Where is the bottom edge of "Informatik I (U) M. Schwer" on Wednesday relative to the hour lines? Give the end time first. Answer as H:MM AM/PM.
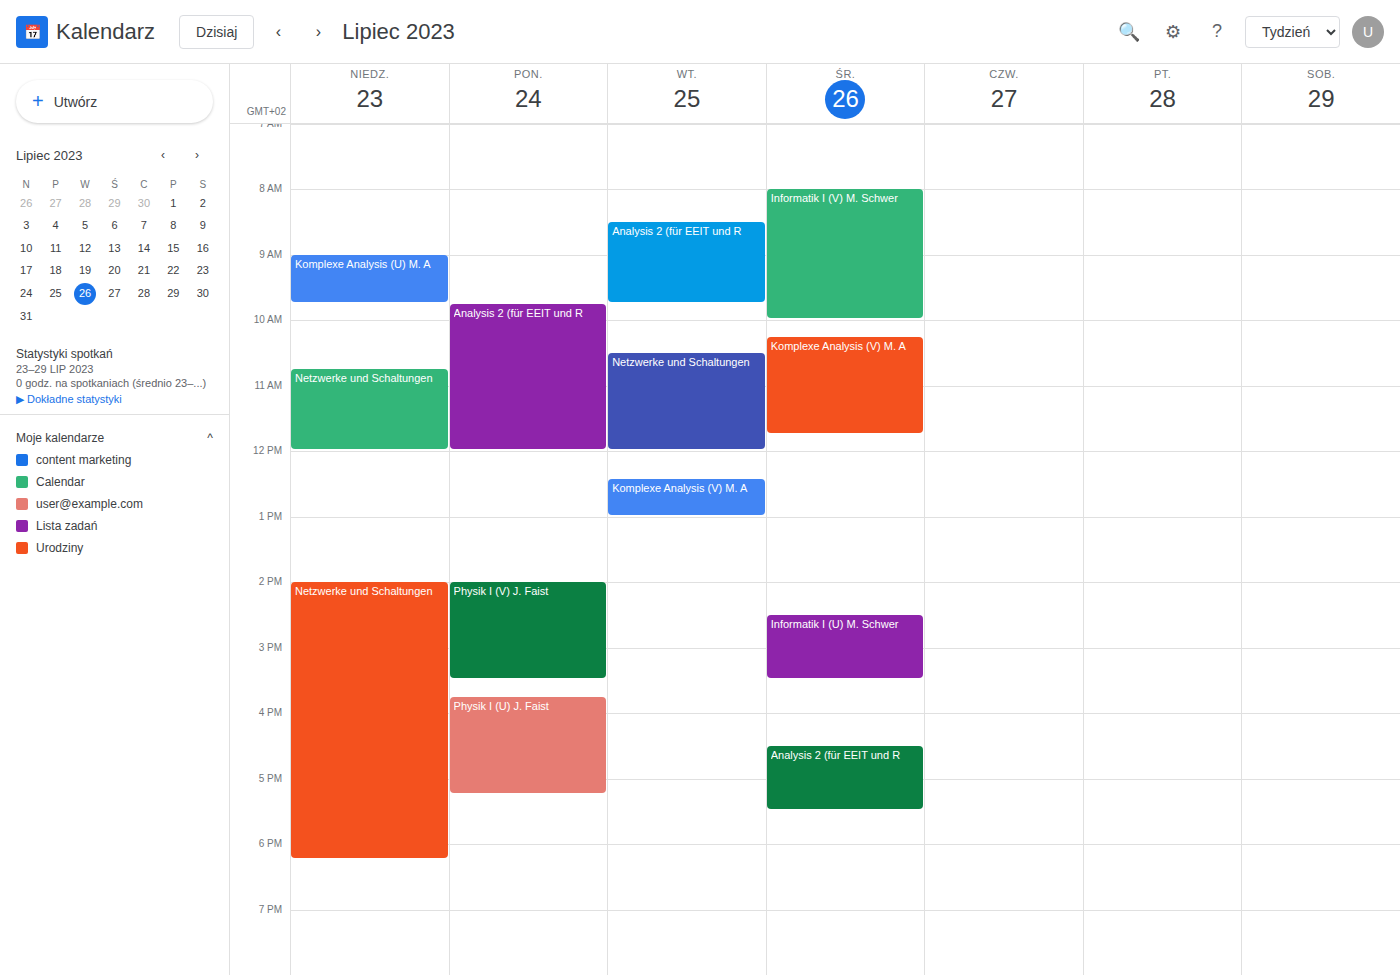
3:30 PM -- halfway between the 3 PM and 4 PM lines.